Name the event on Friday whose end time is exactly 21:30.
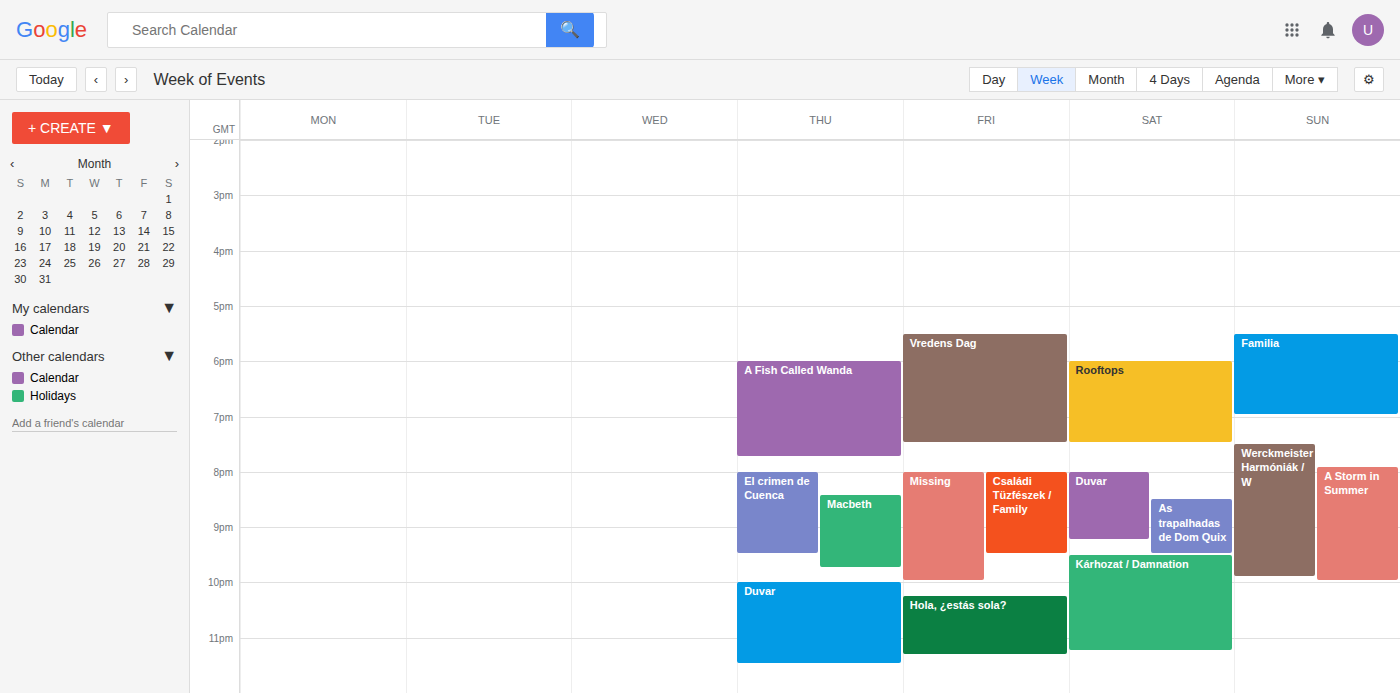
"Családi Tüzfészek / Family"